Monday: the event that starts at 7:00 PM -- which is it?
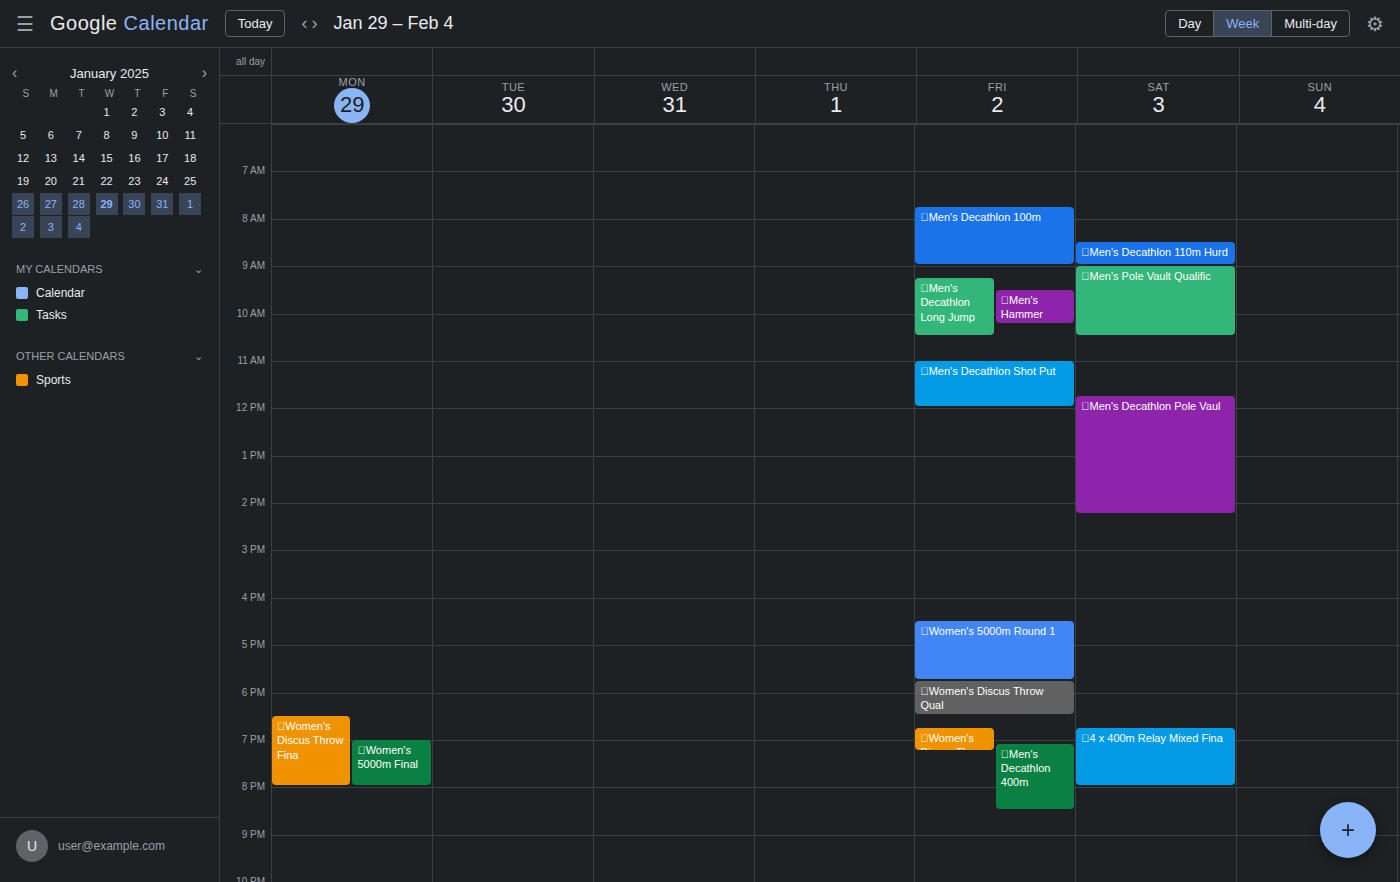
"🃠Women's 5000m Final"